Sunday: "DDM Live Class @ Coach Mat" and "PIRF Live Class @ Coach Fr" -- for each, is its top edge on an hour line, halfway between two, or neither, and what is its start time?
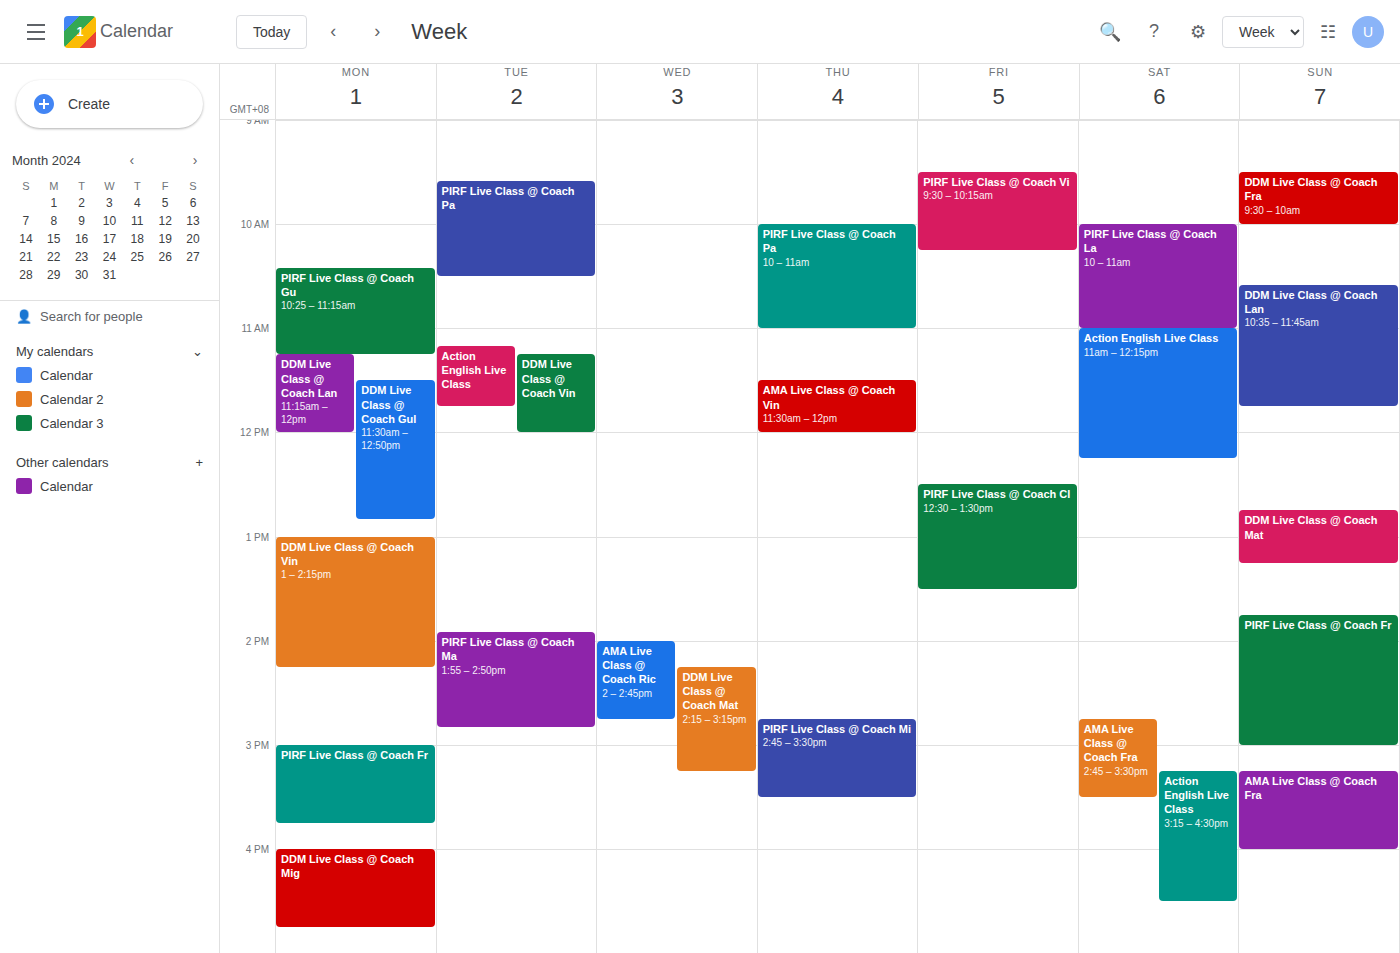
"DDM Live Class @ Coach Mat": 12:45 PM, neither: three quarters of the way from the 12 PM line to the 1 PM line. "PIRF Live Class @ Coach Fr": 1:45 PM, neither: three quarters of the way from the 1 PM line to the 2 PM line.